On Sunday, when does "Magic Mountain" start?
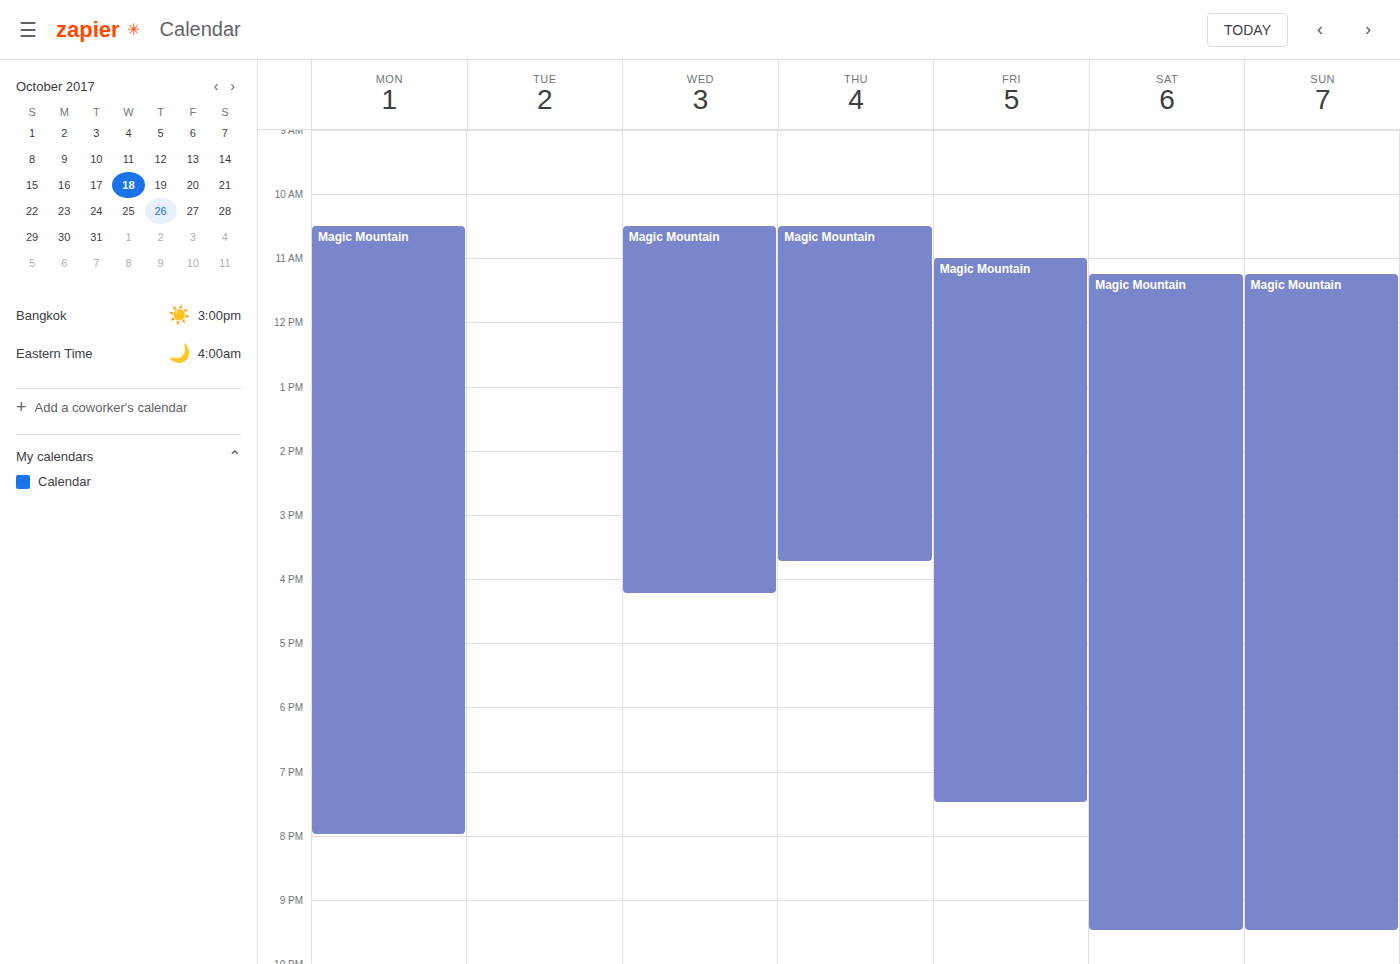
11:15 AM